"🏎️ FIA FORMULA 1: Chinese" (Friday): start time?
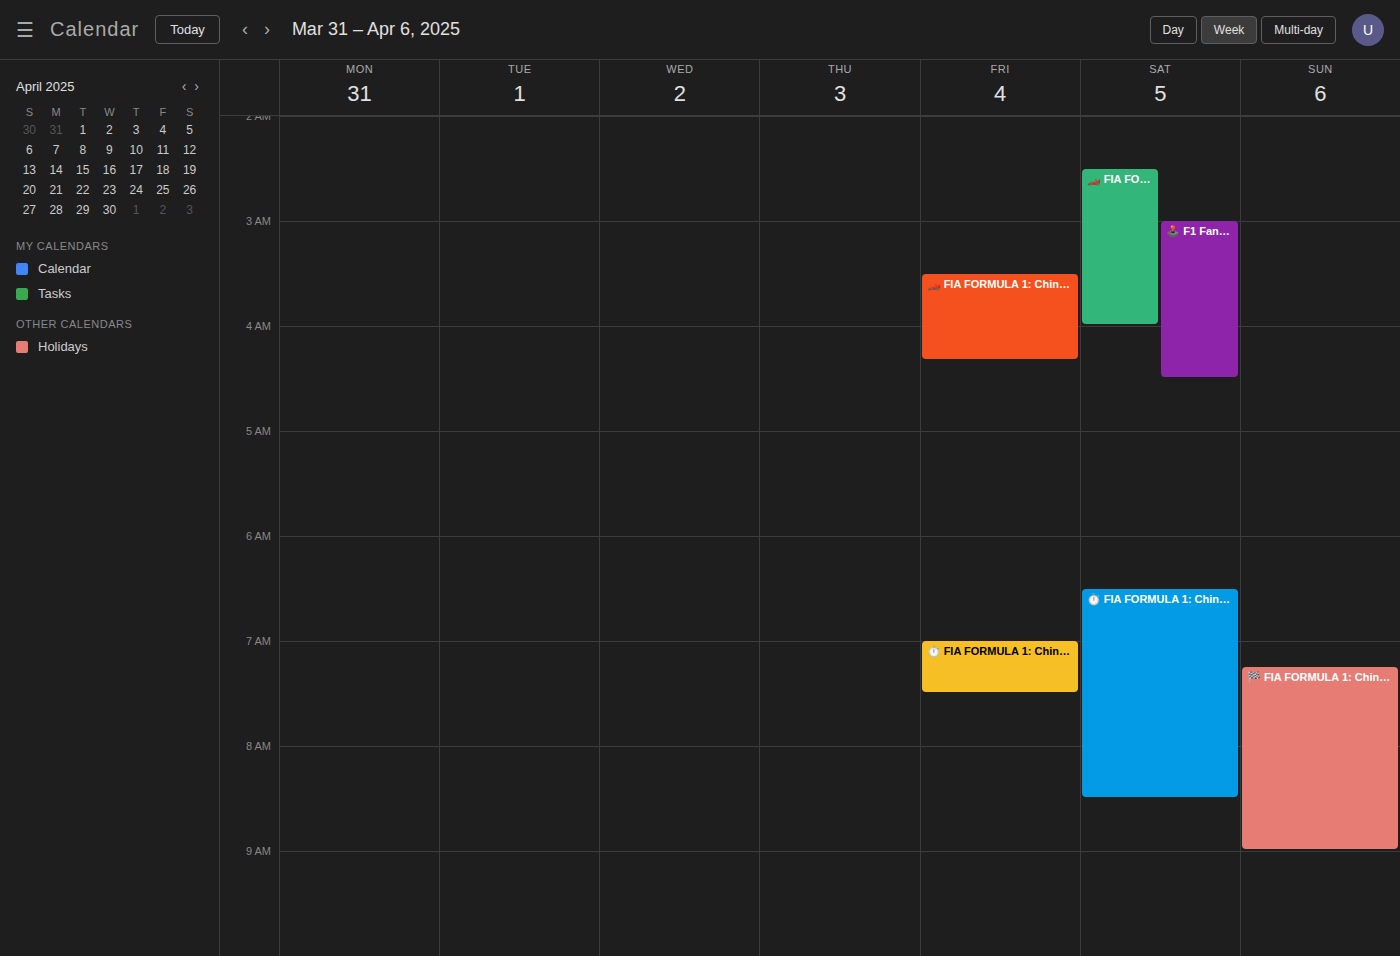
3:30 AM